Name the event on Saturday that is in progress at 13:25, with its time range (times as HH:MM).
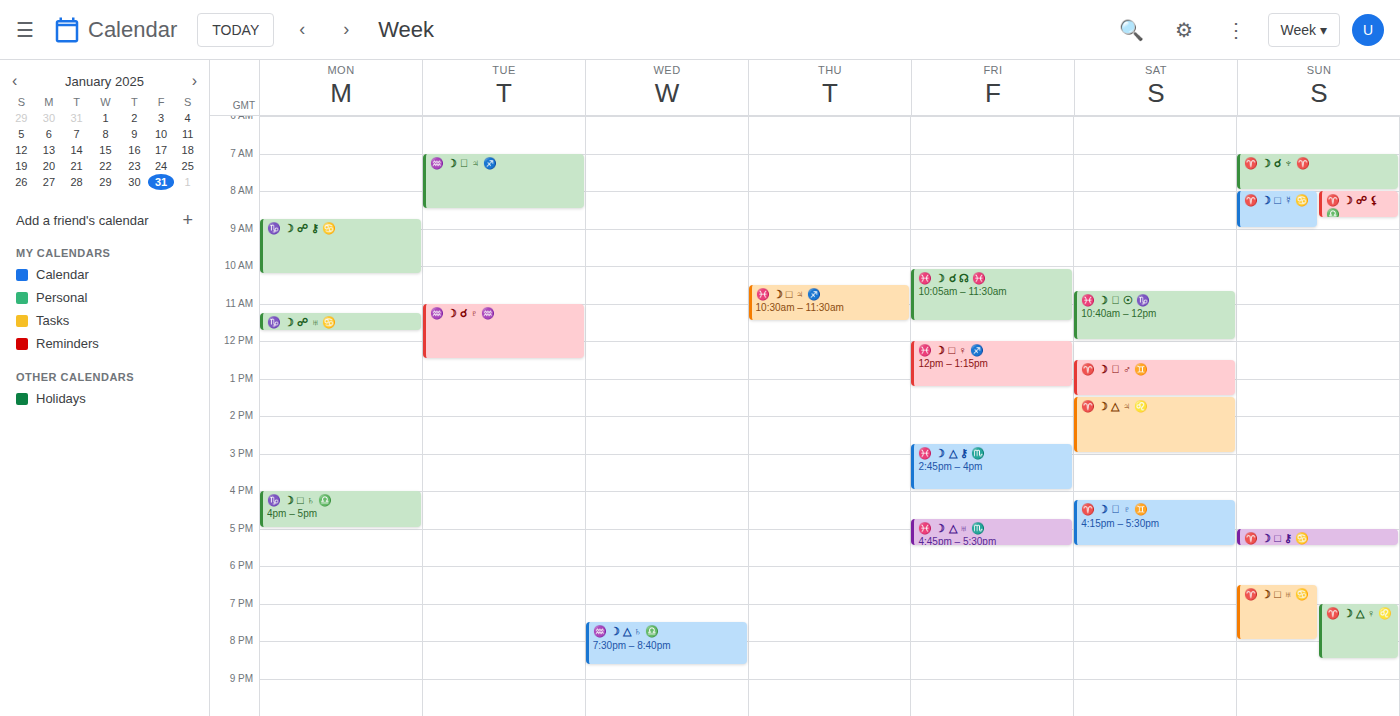
"♈️ ☽ ⚹ ♂ ♊️", 12:30 to 13:30